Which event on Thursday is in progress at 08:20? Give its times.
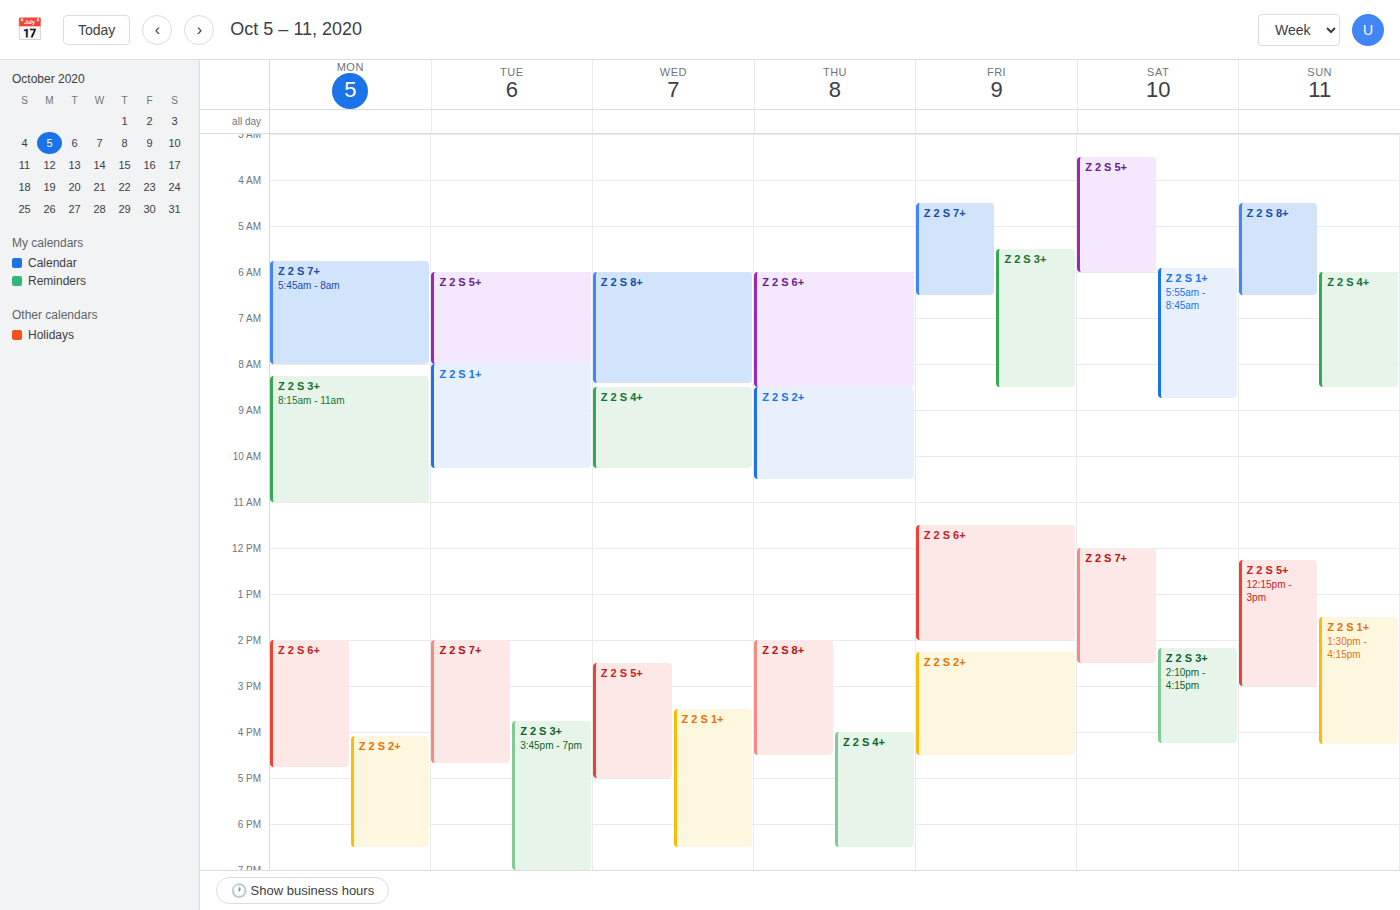
"Z 2 S 6+", 06:00 to 08:30